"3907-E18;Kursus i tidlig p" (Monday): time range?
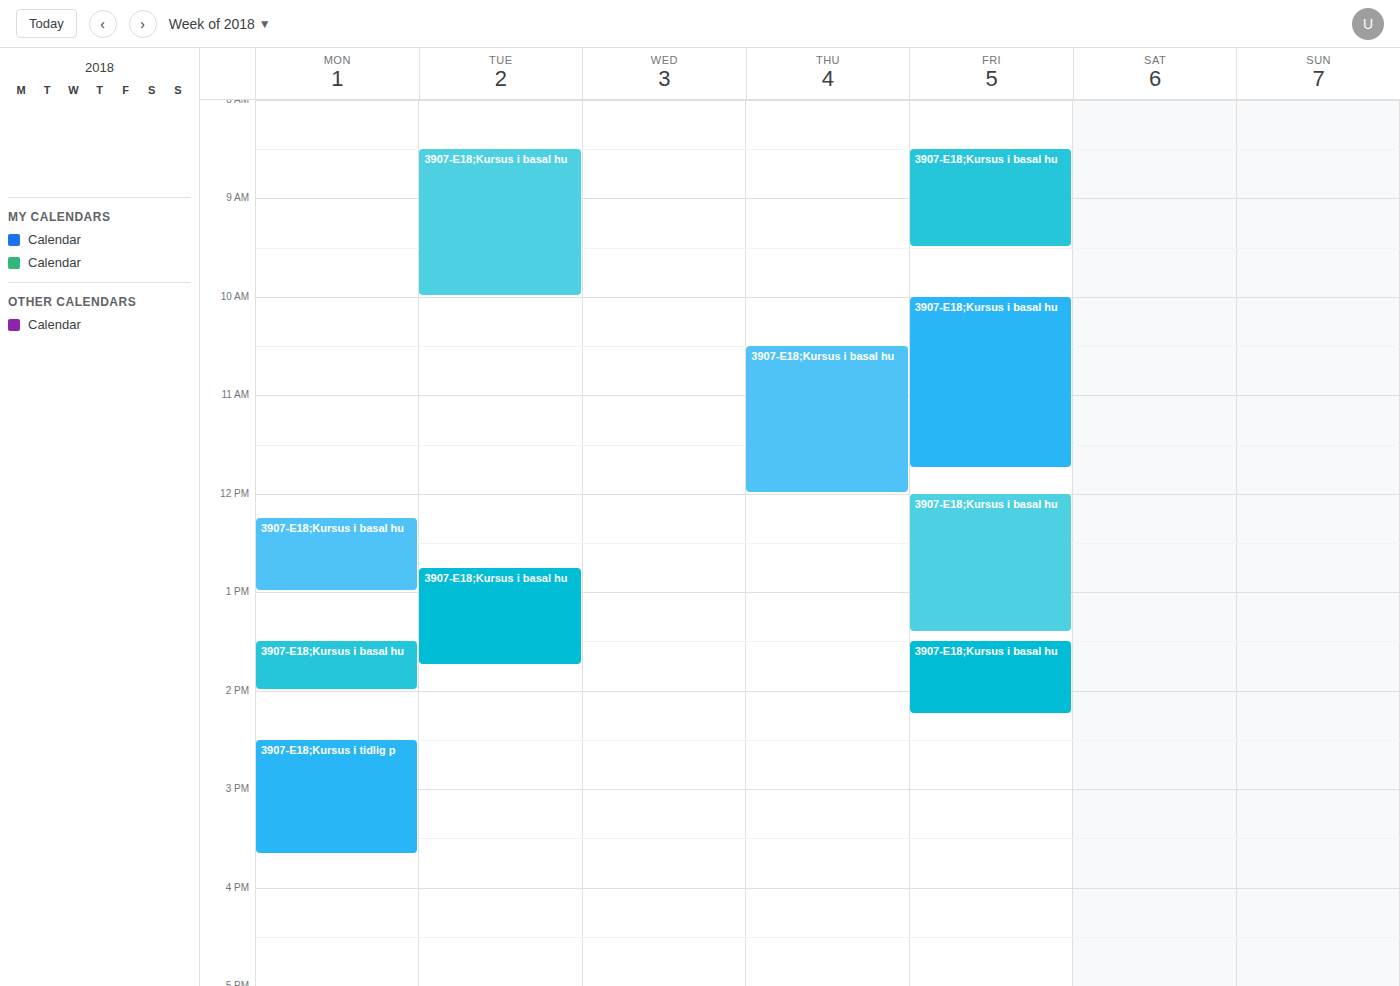
14:30 to 15:40